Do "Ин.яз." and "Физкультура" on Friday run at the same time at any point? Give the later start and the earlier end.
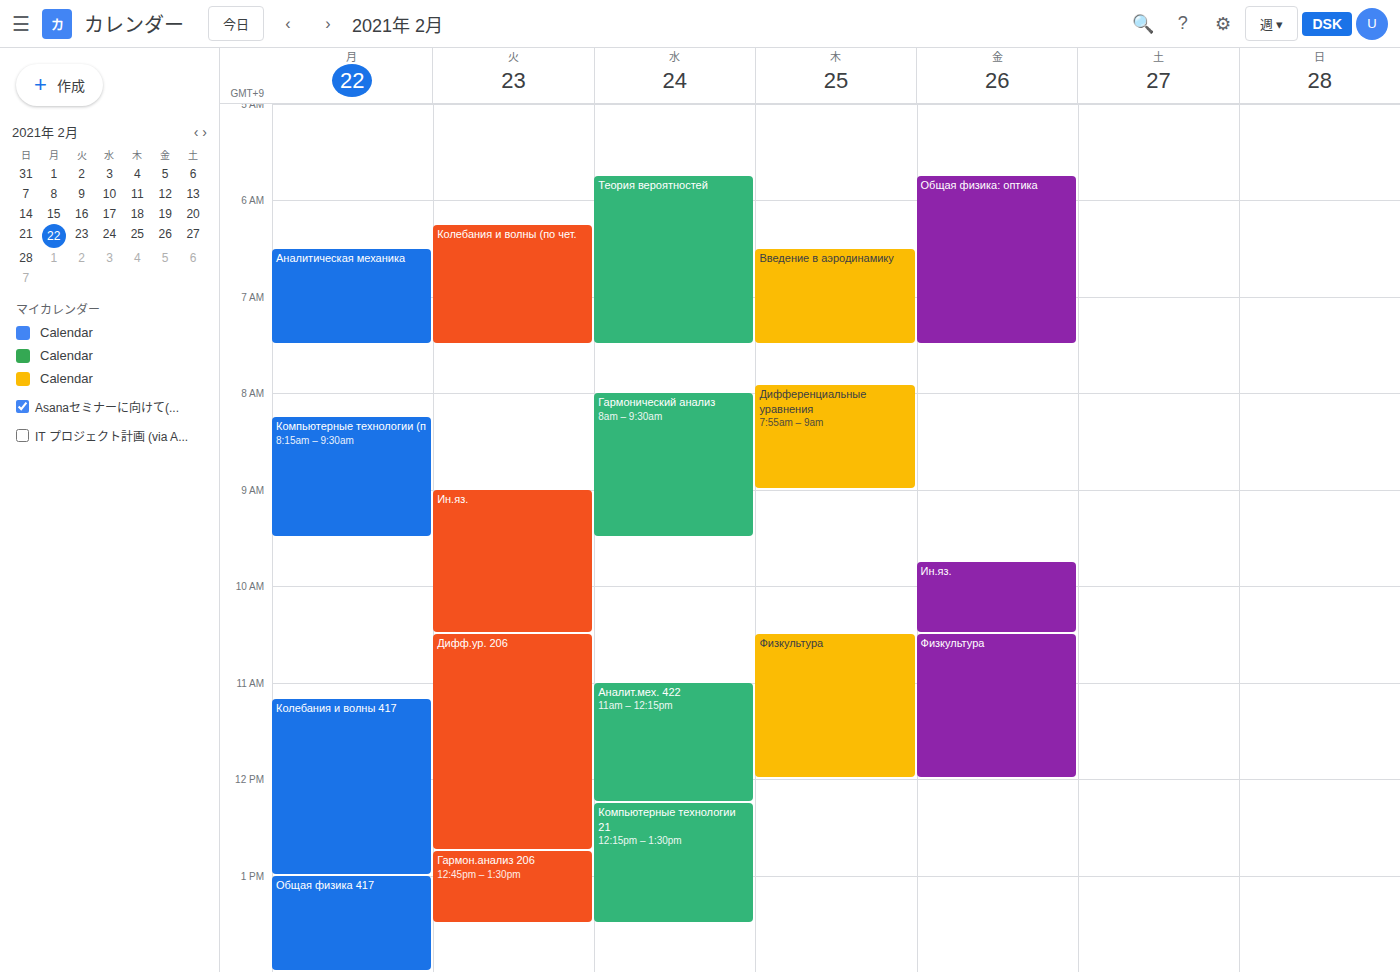
"Ин.яз." ends at 10:30 AM, exactly when "Физкультура" starts -- they touch but do not overlap.